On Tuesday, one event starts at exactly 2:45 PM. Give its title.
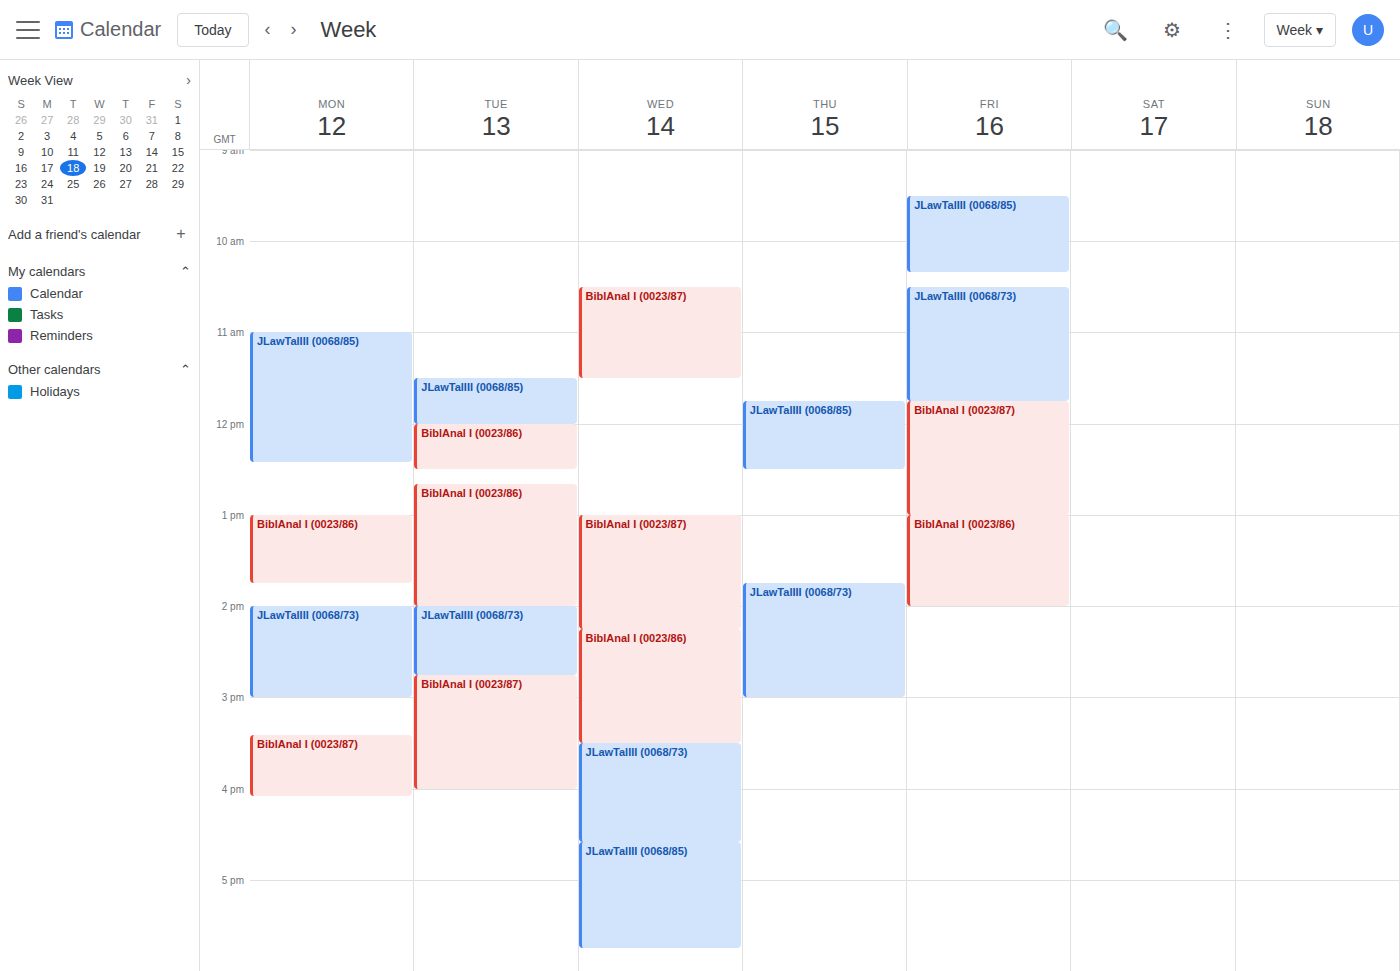
"BiblAnal I (0023/87)"